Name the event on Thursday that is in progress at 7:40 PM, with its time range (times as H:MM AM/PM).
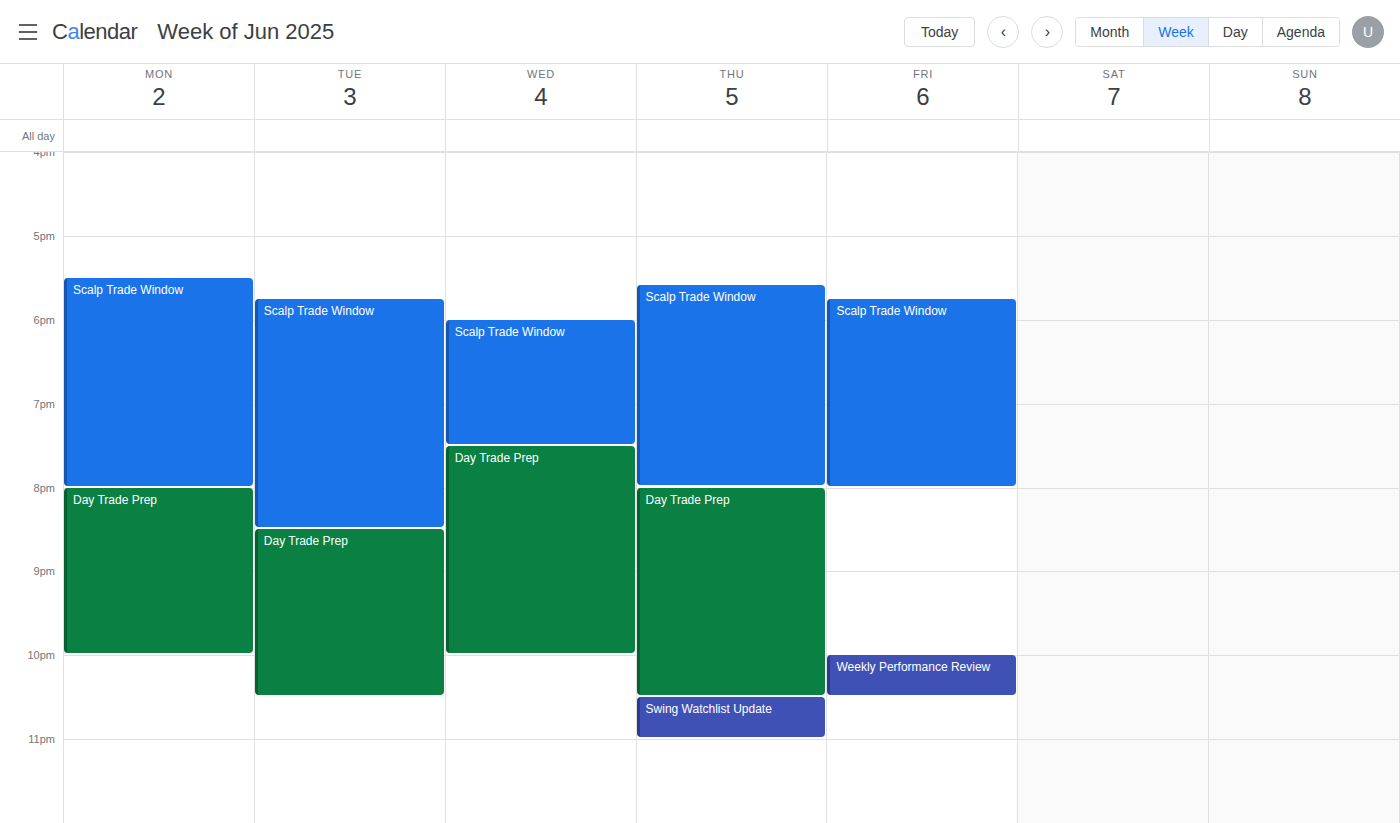
"Scalp Trade Window", 5:35 PM to 8:00 PM